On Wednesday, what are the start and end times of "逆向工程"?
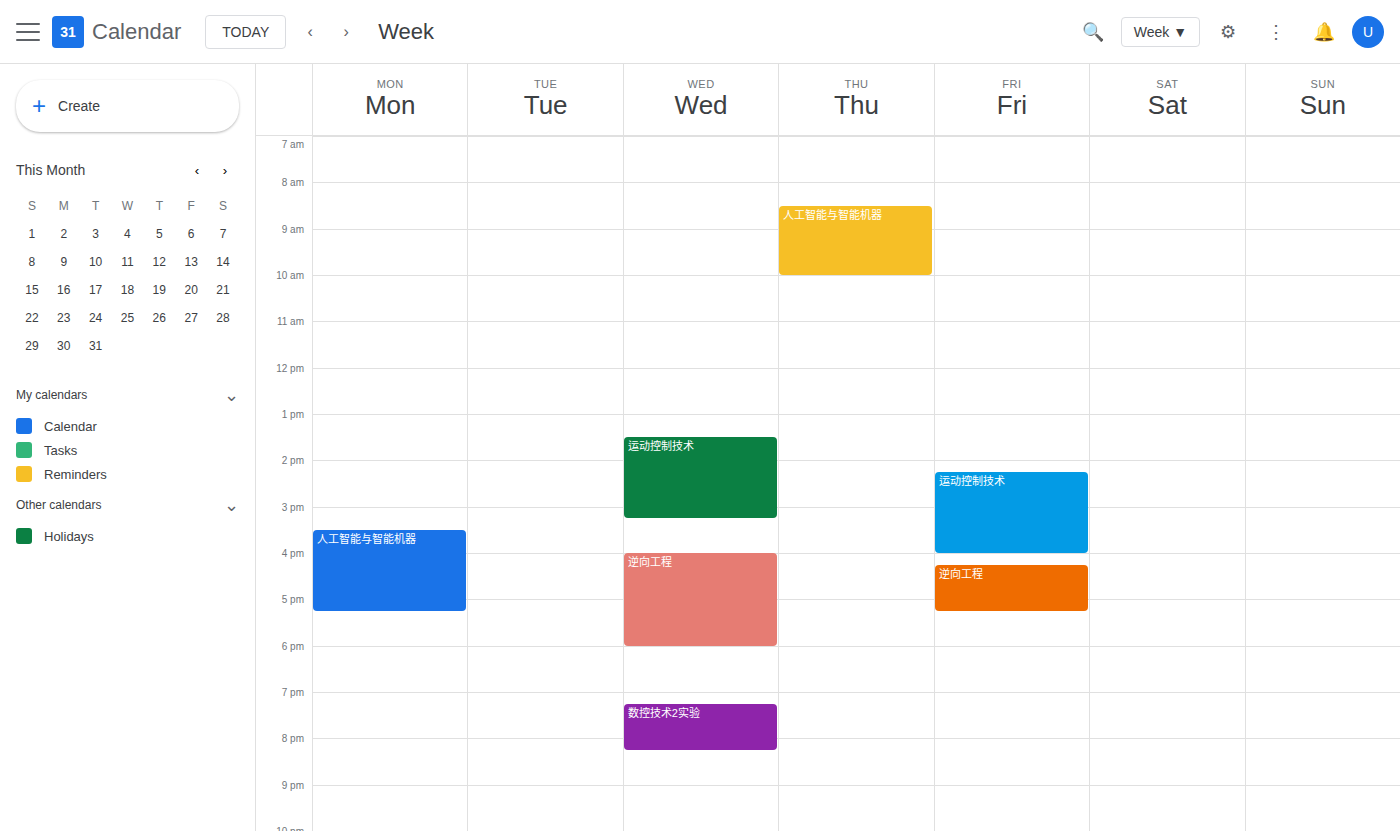
4:00 PM to 6:00 PM